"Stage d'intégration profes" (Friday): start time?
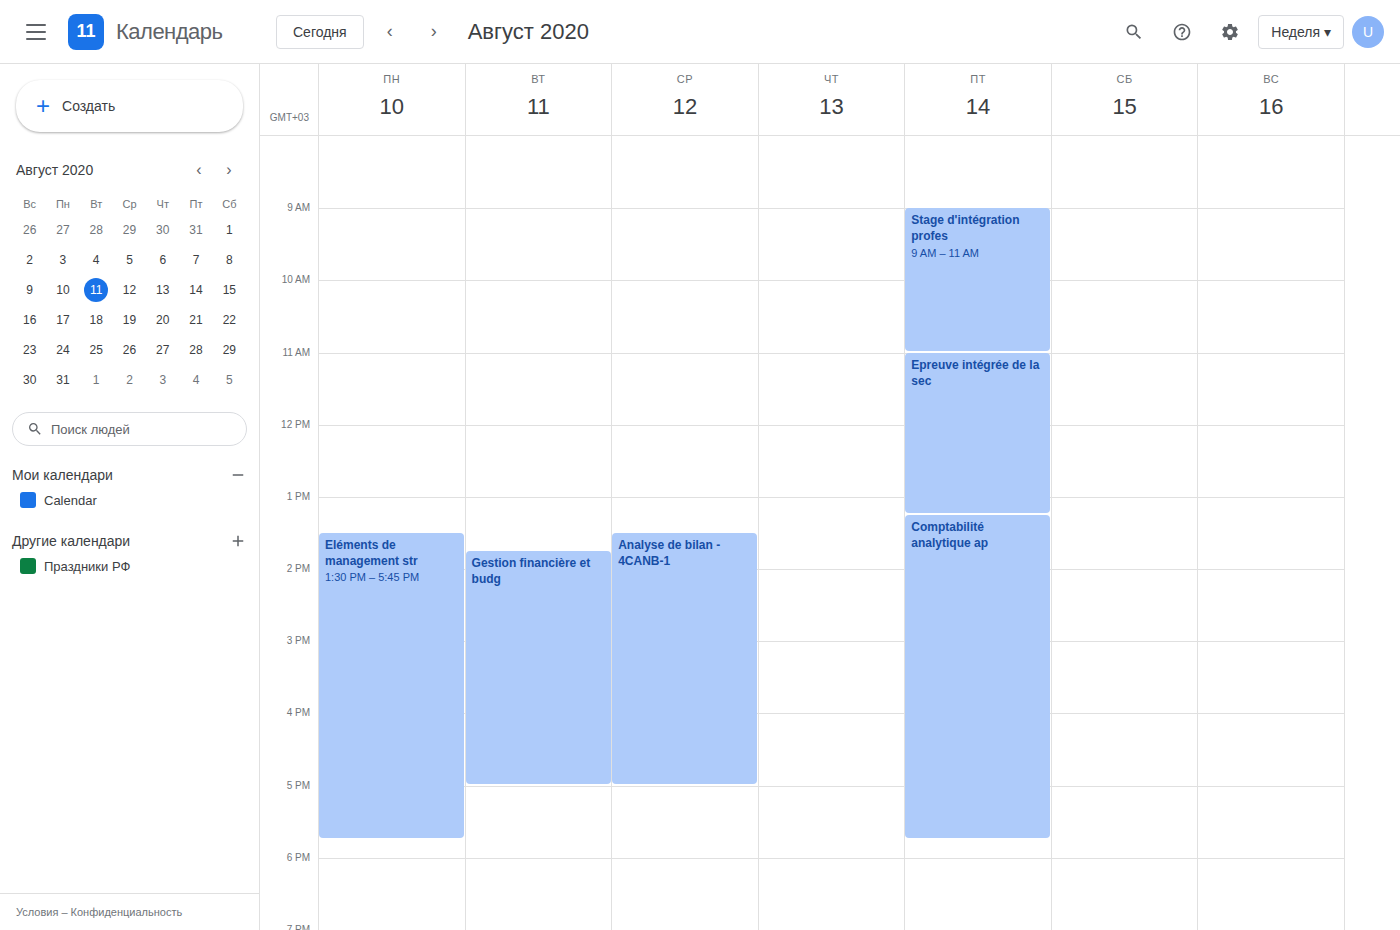
9:00 AM